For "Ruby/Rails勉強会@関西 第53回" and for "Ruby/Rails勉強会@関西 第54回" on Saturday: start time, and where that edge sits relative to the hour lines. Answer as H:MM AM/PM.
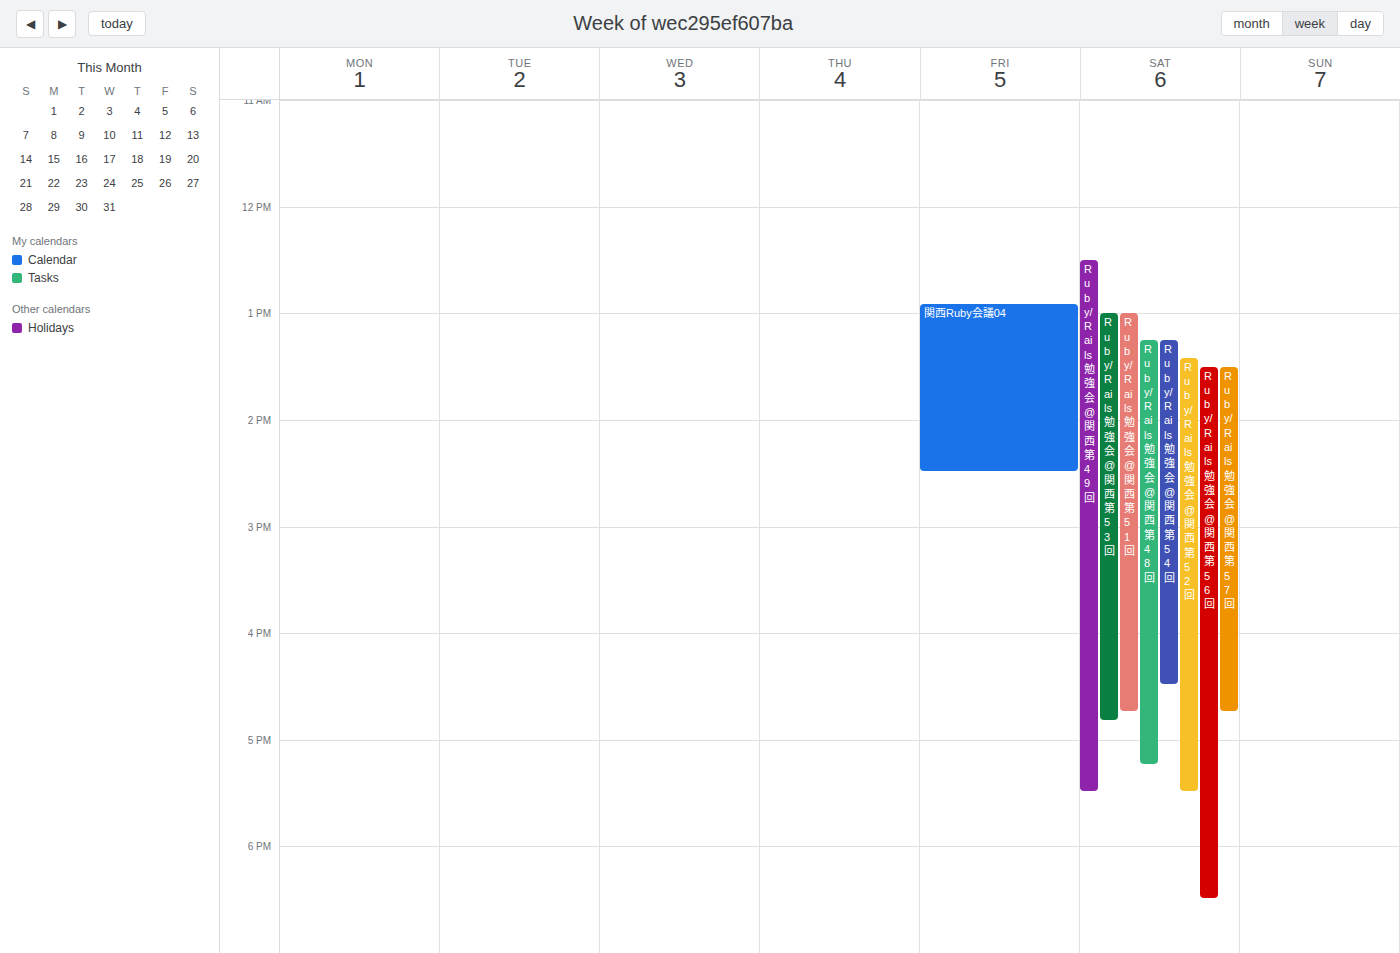
"Ruby/Rails勉強会@関西 第53回": 1:00 PM, exactly on the 1 PM line. "Ruby/Rails勉強会@関西 第54回": 1:15 PM, neither: a quarter of the way from the 1 PM line to the 2 PM line.